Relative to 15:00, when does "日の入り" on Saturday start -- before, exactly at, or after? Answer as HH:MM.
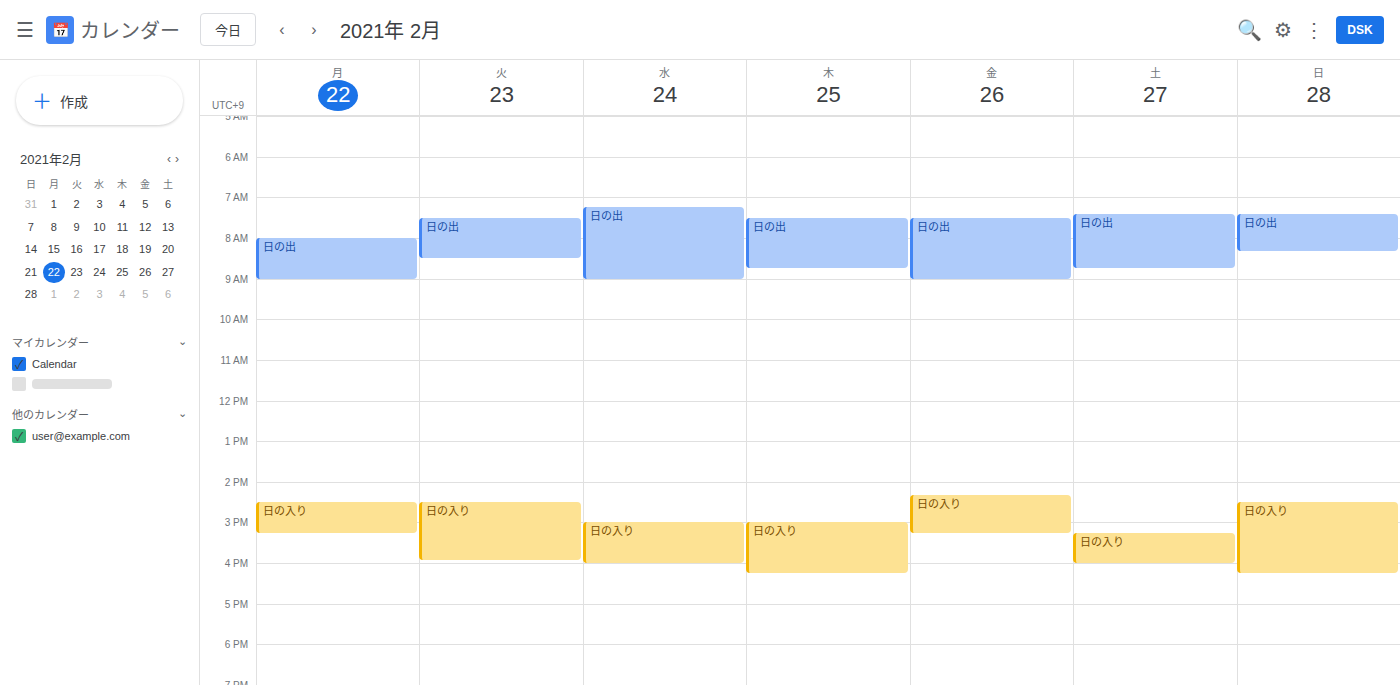
15:15 -- after 15:00, 15 minutes below the 15:00 line.